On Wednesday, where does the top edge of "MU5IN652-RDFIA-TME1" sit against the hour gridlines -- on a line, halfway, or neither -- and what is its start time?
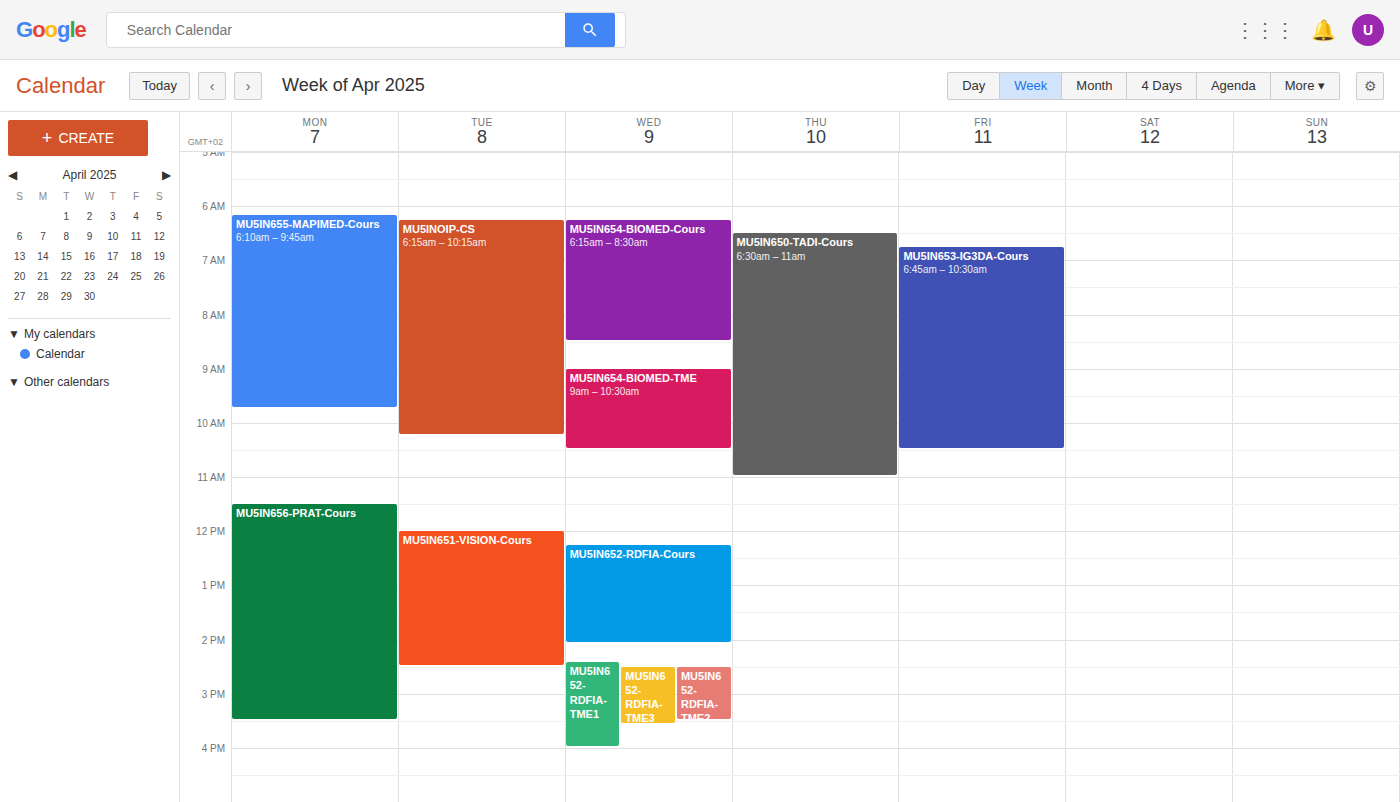
2:25 PM -- neither: 25 minutes below the 2 PM line and 35 minutes above the 3 PM line.